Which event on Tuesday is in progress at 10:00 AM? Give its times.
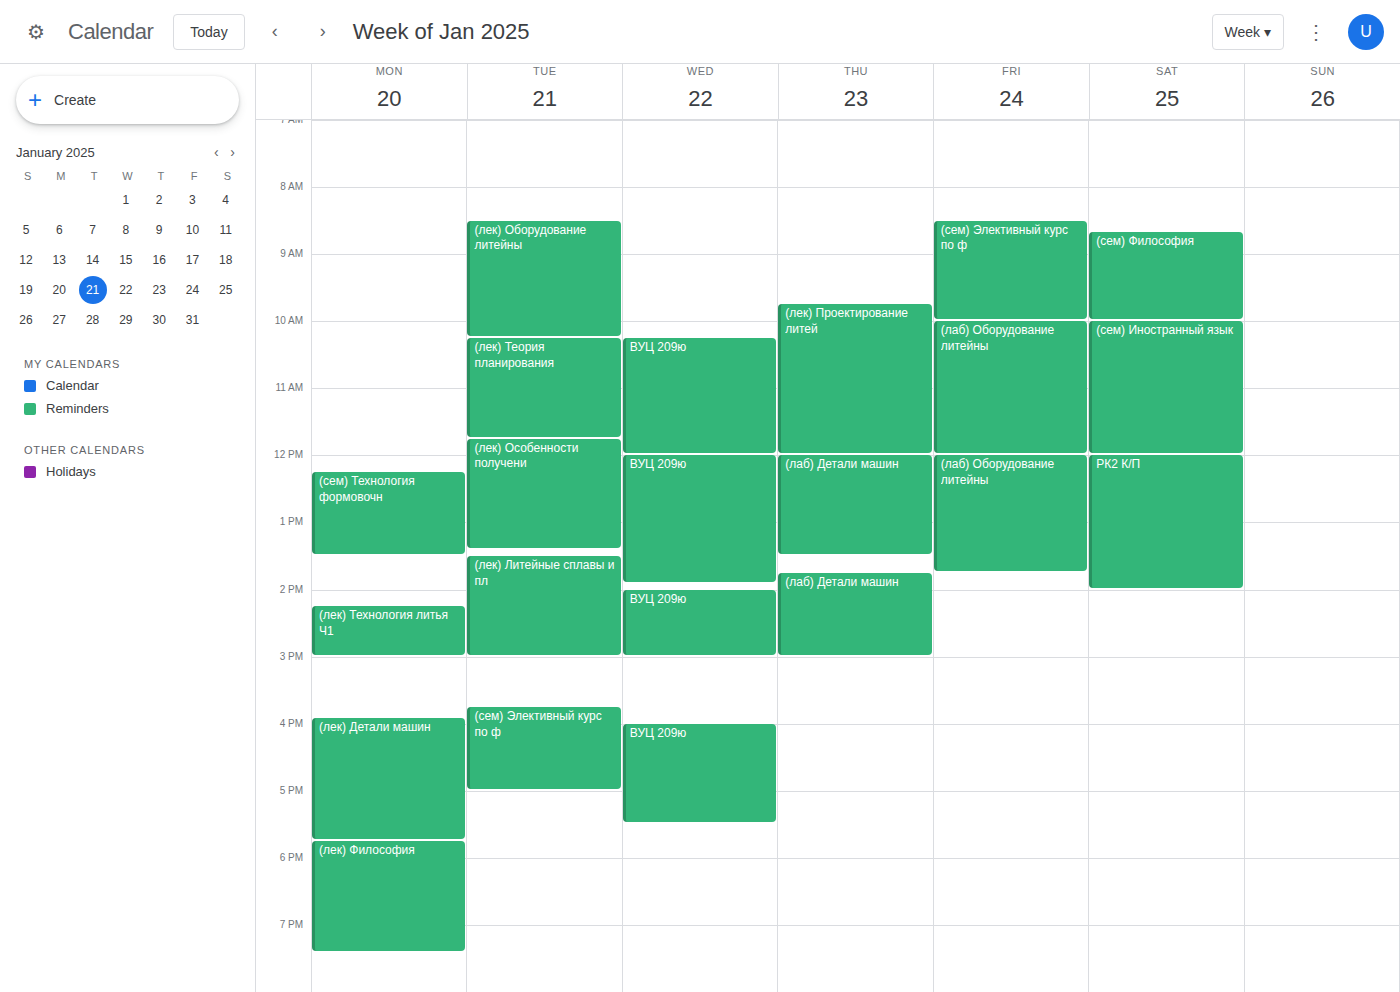
"(лек) Оборудование литейны", 8:30 AM to 10:15 AM